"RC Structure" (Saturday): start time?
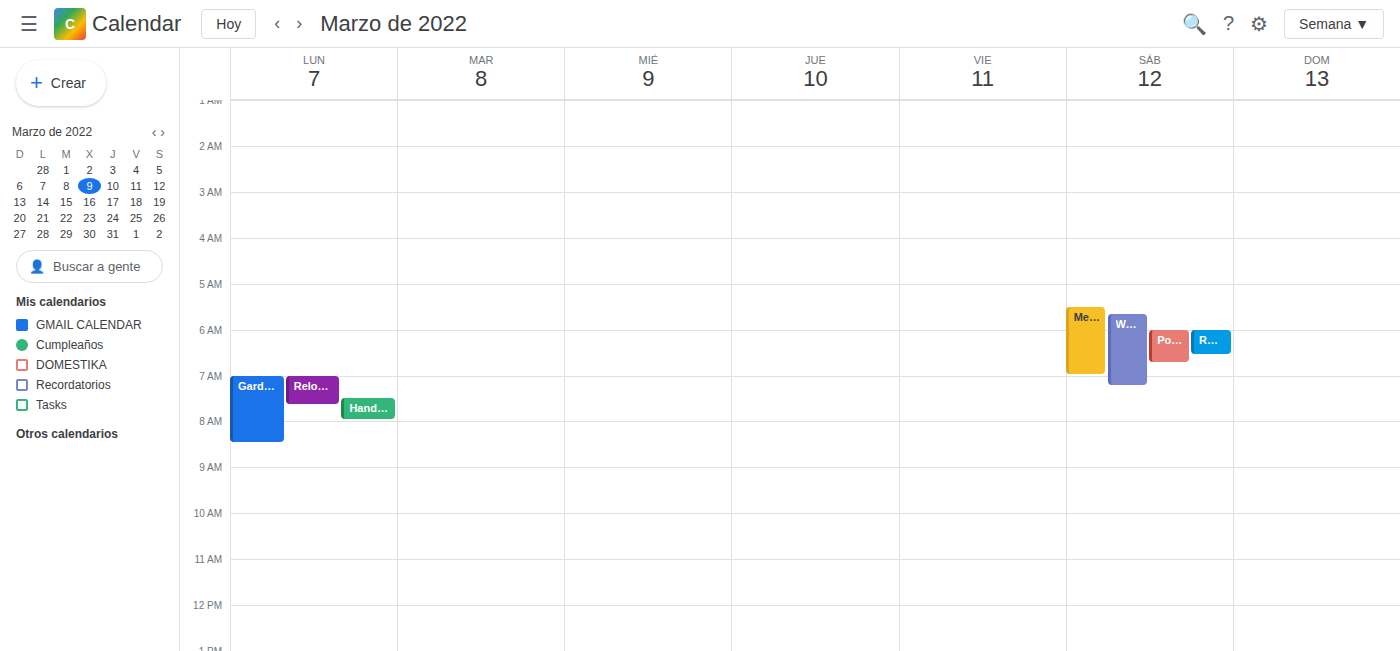
6:00 AM